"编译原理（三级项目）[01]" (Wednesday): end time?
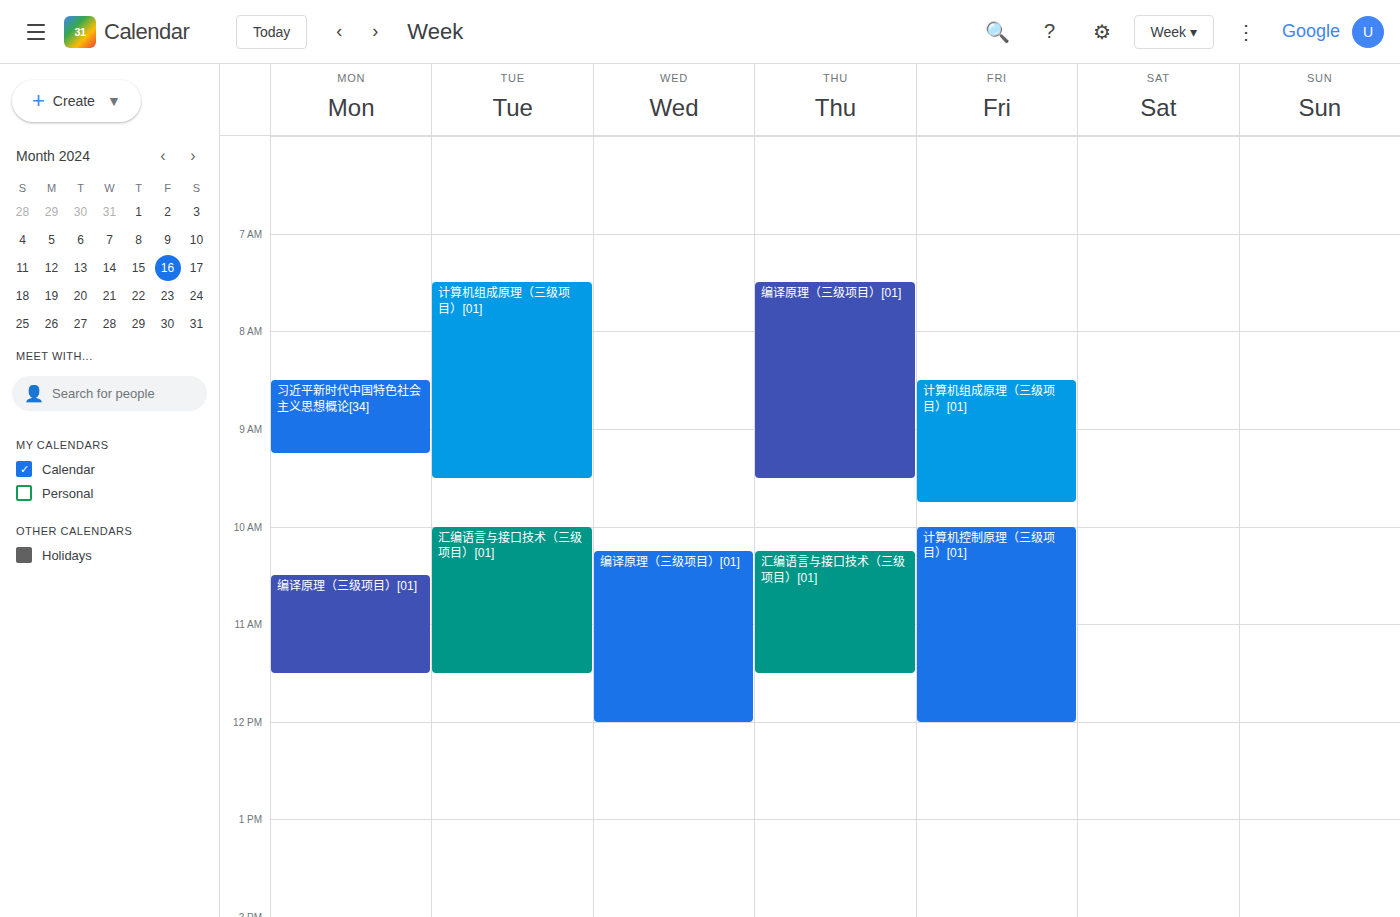
12:00